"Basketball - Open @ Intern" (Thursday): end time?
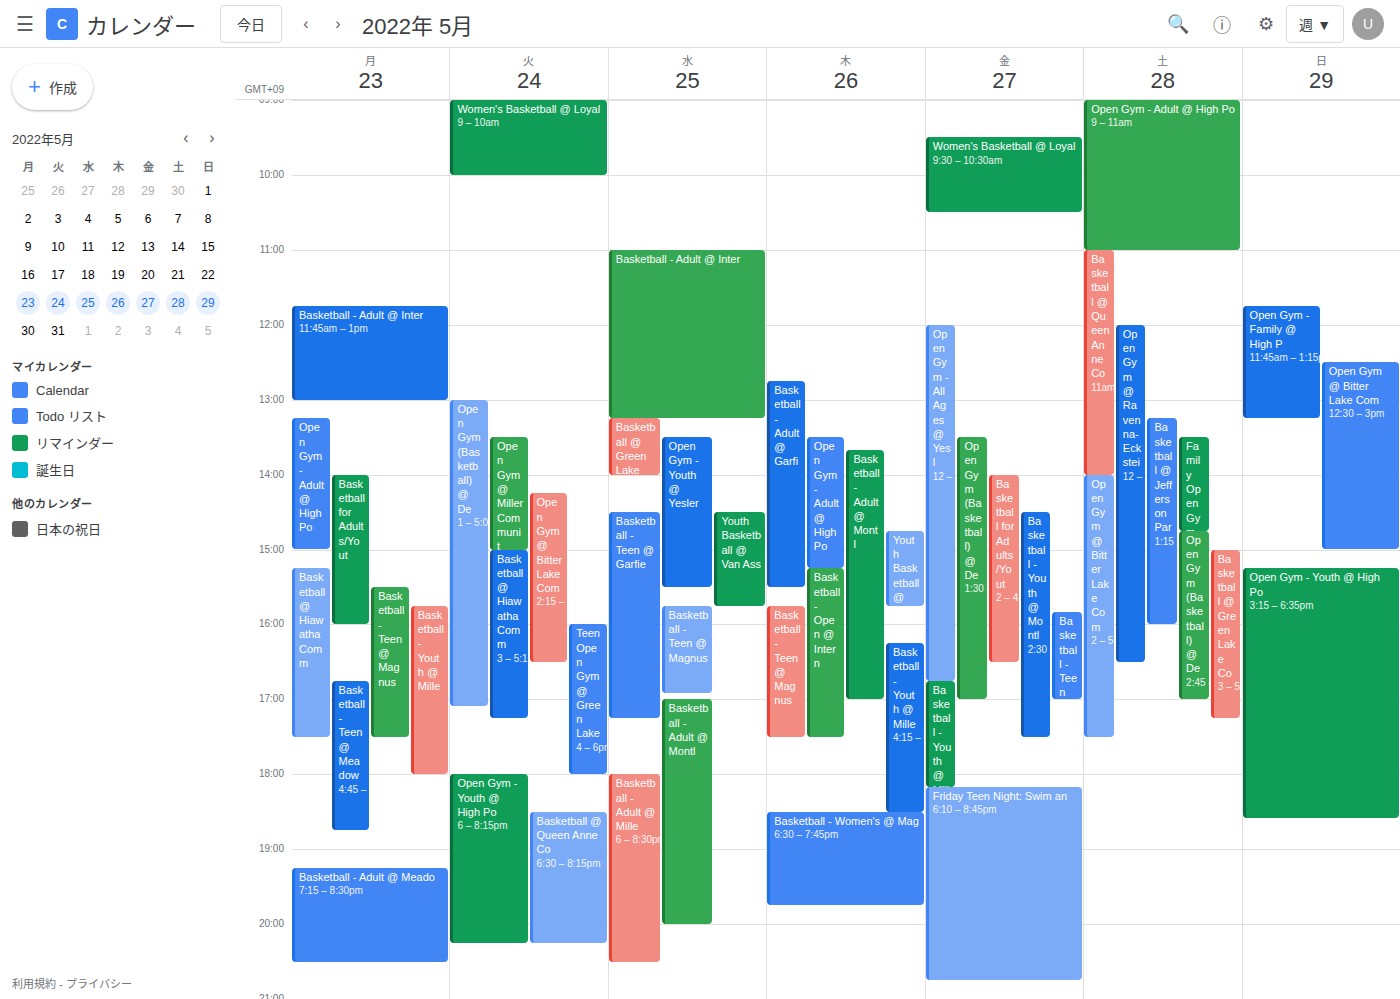
5:30 PM